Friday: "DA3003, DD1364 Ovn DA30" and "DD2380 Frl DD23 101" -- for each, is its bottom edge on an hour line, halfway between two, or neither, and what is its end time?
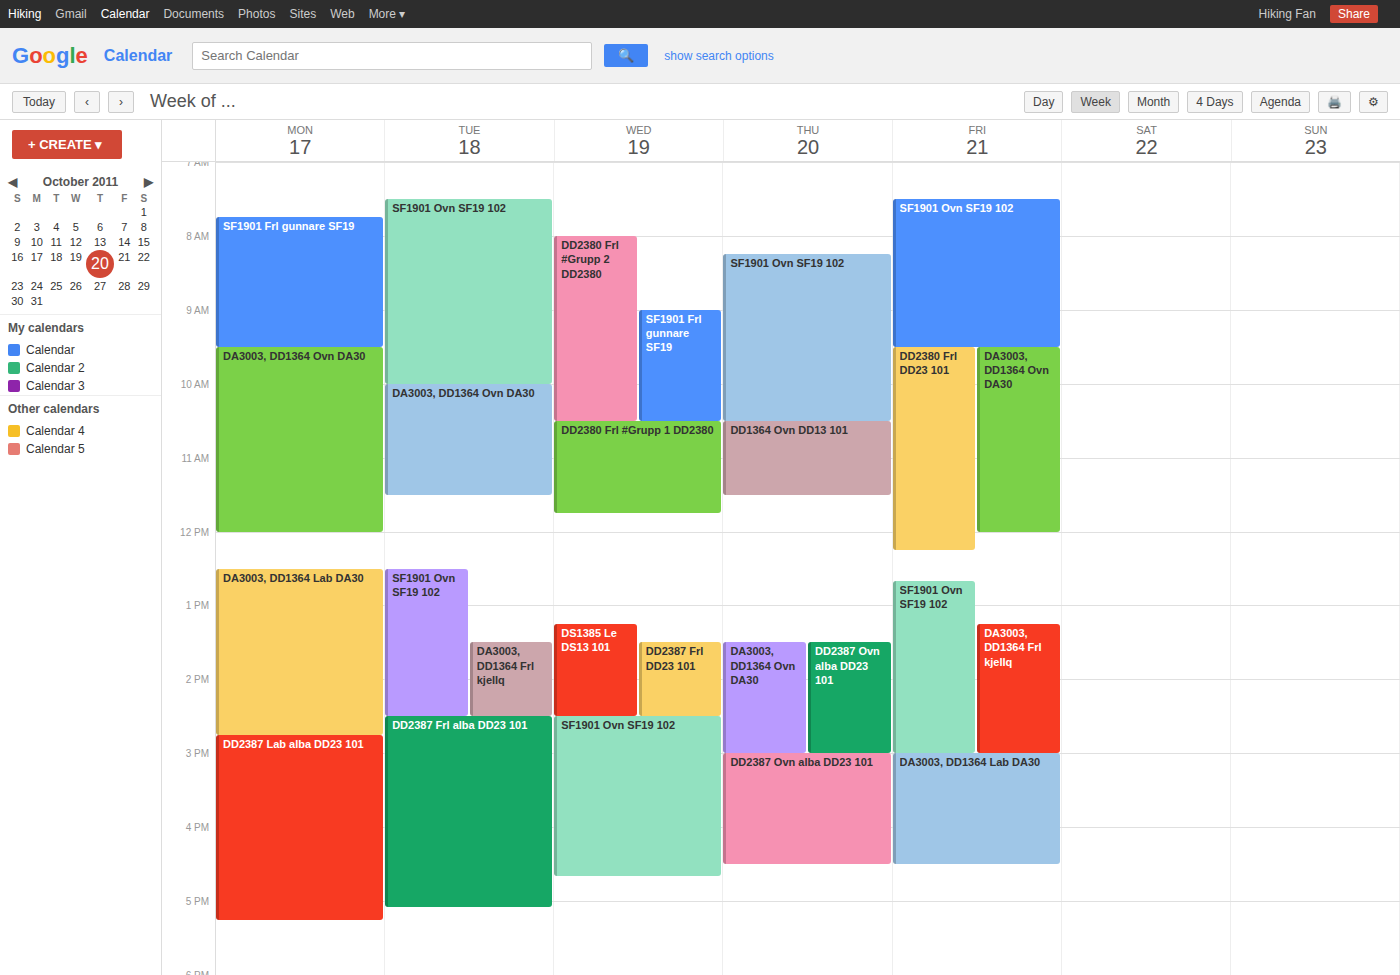
"DA3003, DD1364 Ovn DA30": 12:00 PM, exactly on the 12 PM line. "DD2380 Frl DD23 101": 12:15 PM, neither: a quarter of the way from the 12 PM line to the 1 PM line.